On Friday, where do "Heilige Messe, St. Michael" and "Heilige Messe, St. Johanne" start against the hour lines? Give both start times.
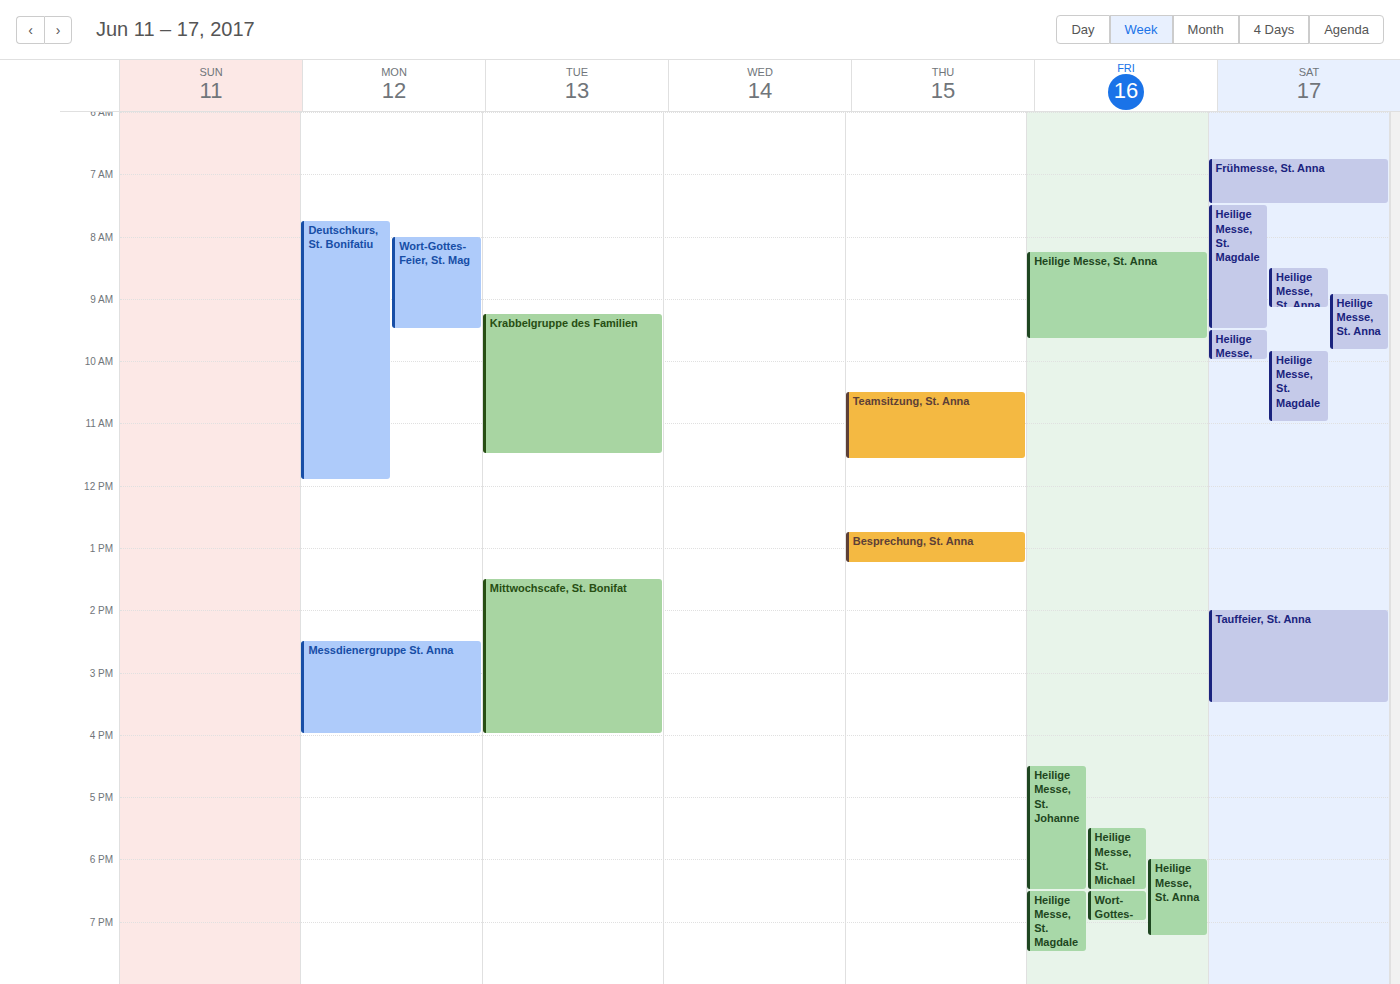
"Heilige Messe, St. Michael": 5:30 PM, halfway between the 5 PM and 6 PM lines. "Heilige Messe, St. Johanne": 4:30 PM, halfway between the 4 PM and 5 PM lines.